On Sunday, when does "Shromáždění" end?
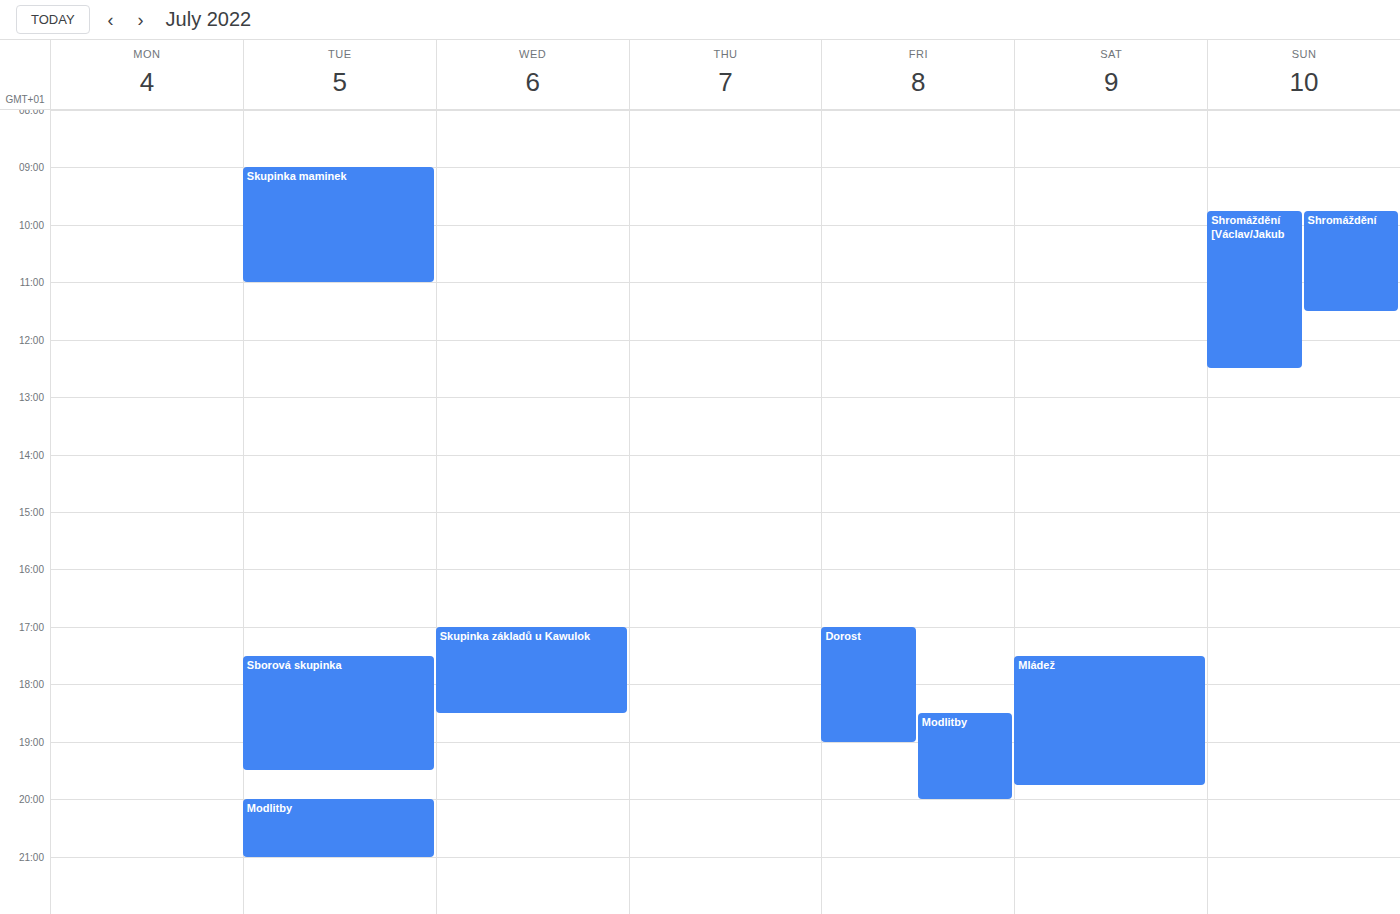
11:30 AM